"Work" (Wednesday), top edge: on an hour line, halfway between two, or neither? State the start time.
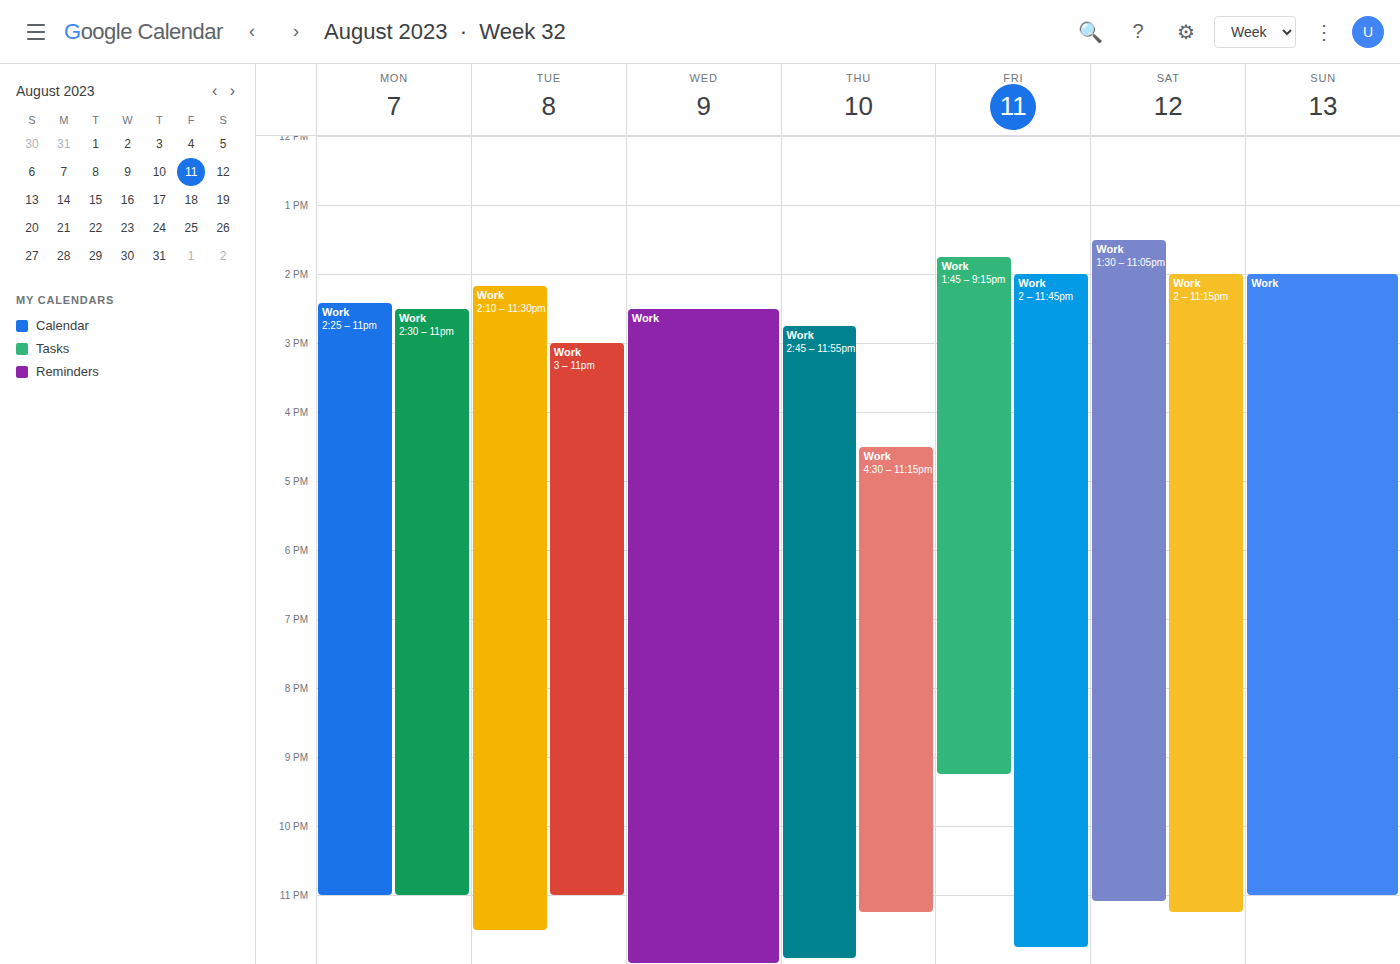
2:30 PM -- halfway between the 2 PM and 3 PM lines.